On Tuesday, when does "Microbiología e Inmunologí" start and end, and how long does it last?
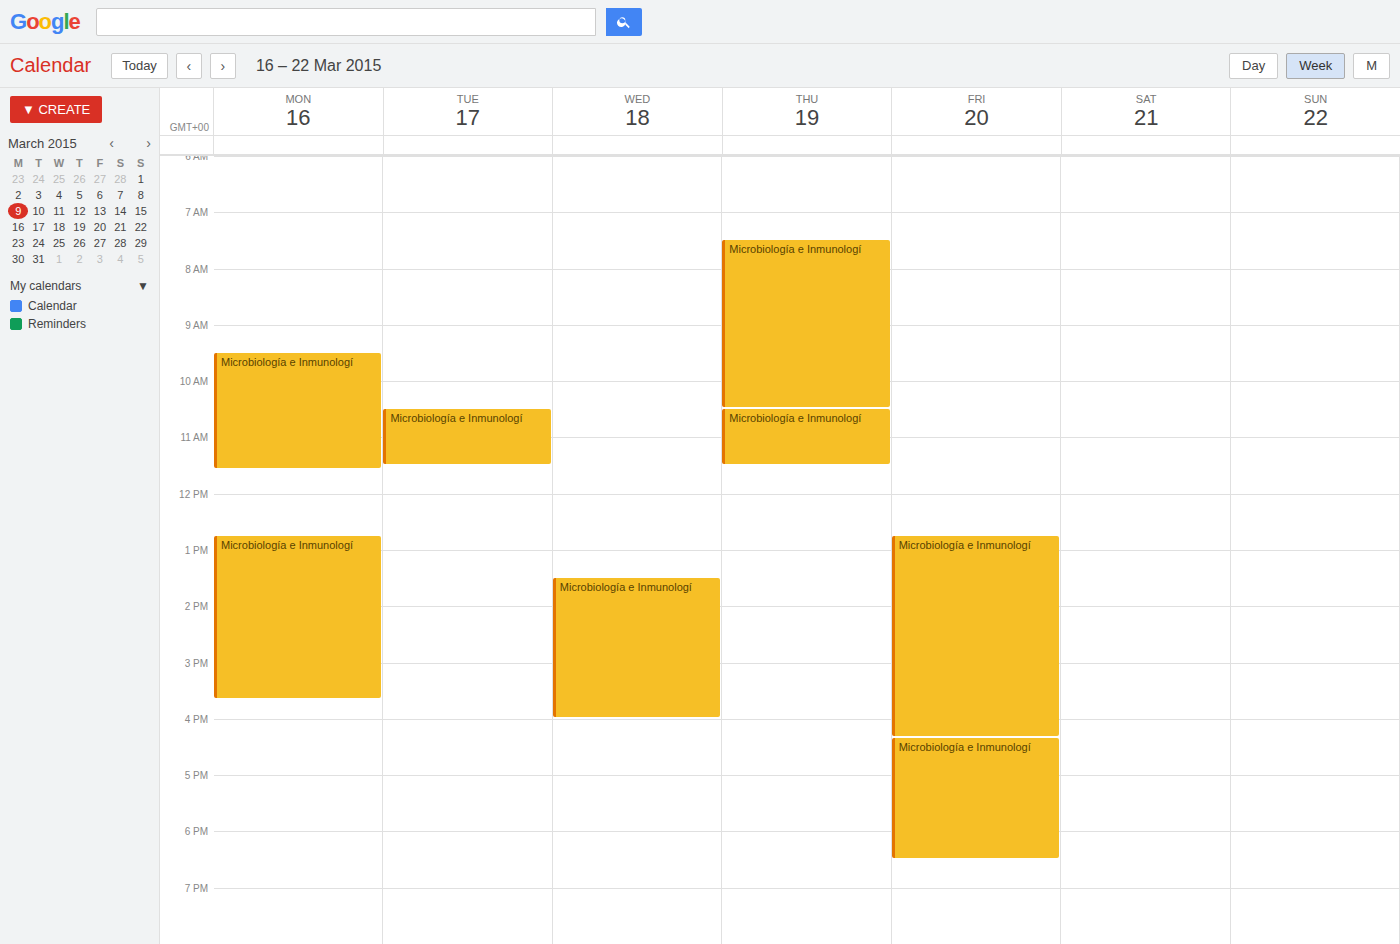
10:30 AM to 11:30 AM, 1 hour